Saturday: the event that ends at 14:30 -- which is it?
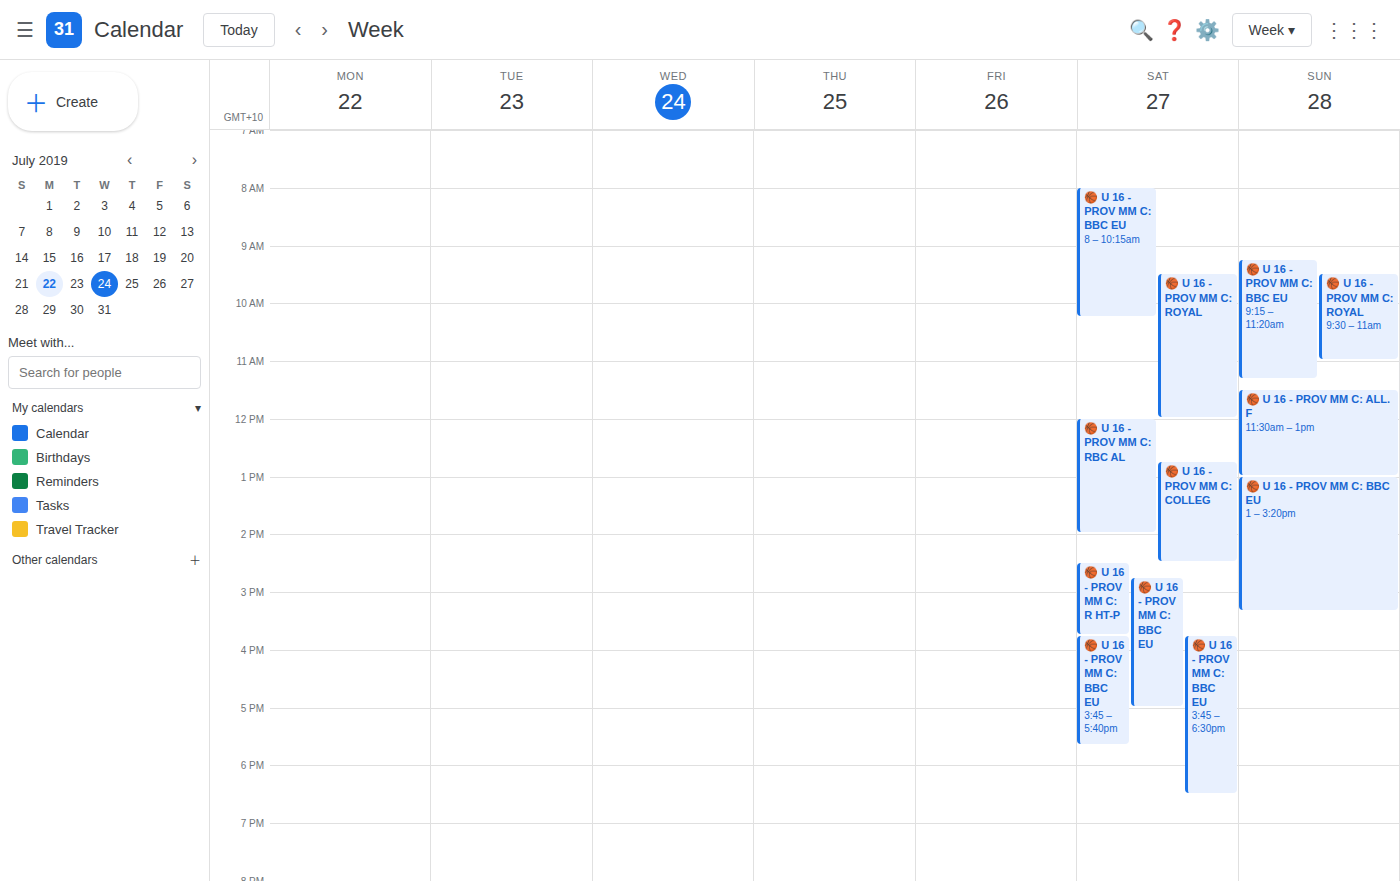
"🏀 U 16 - PROV MM C: COLLEG"